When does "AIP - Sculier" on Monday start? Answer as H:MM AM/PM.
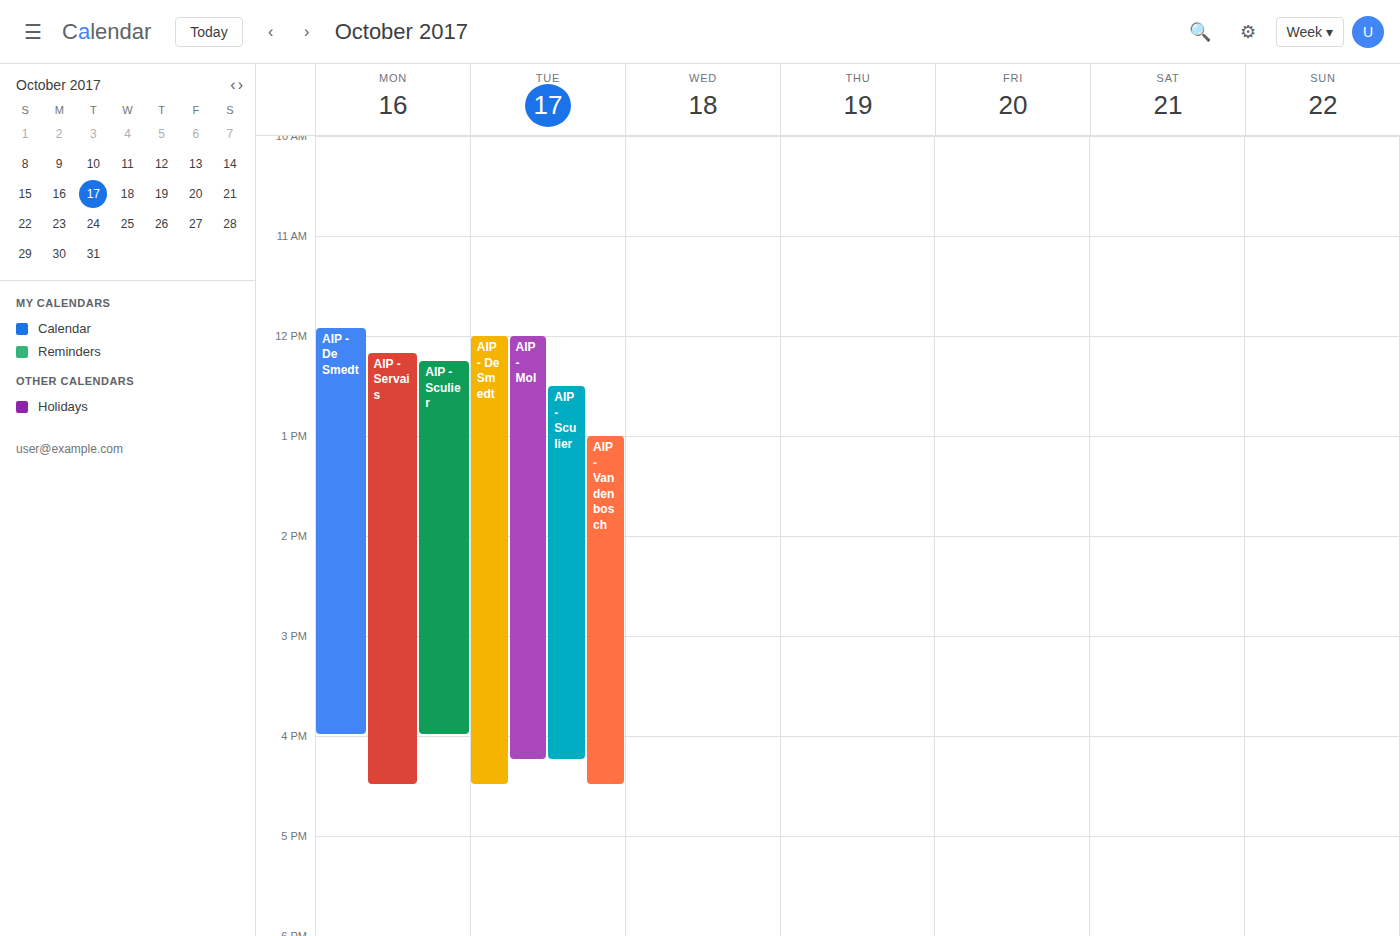
12:15 PM